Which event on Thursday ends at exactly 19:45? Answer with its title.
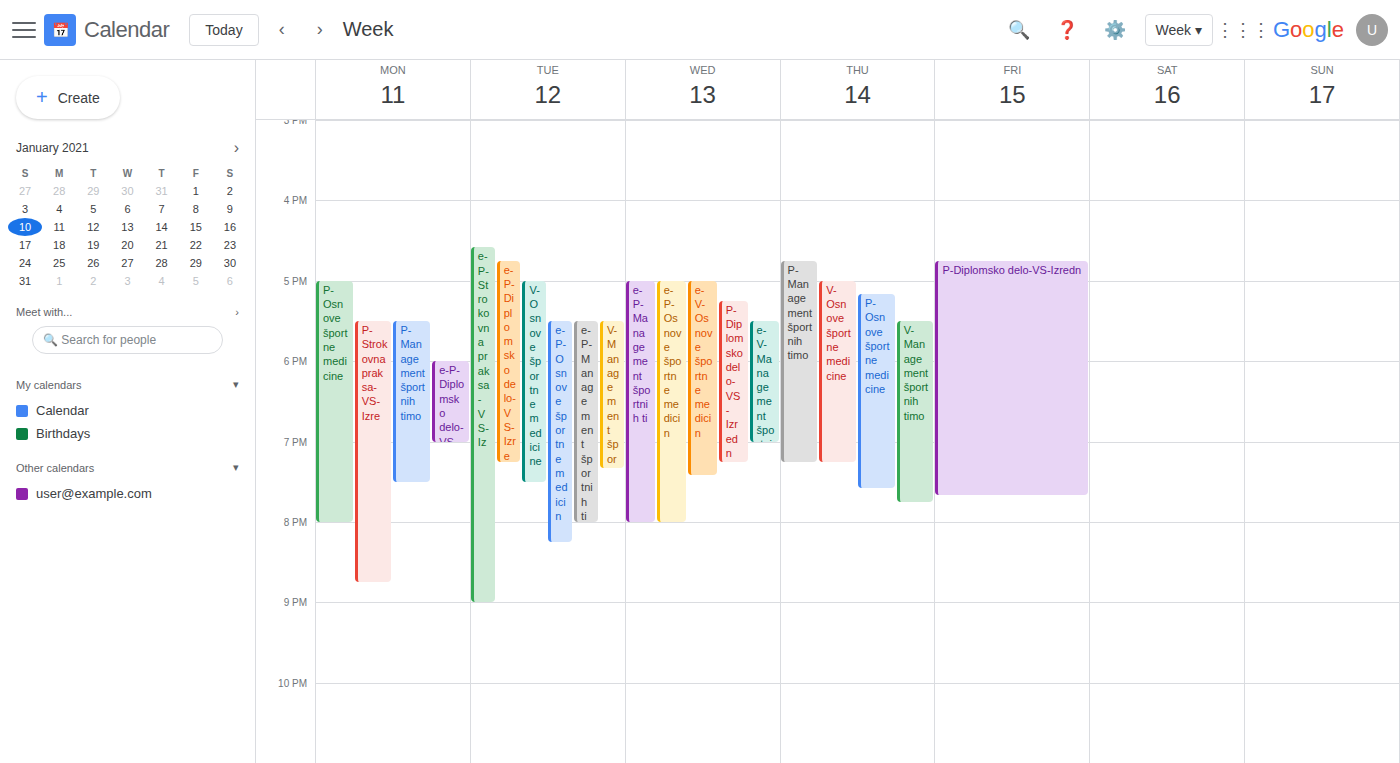
"V-Management športnih timo"